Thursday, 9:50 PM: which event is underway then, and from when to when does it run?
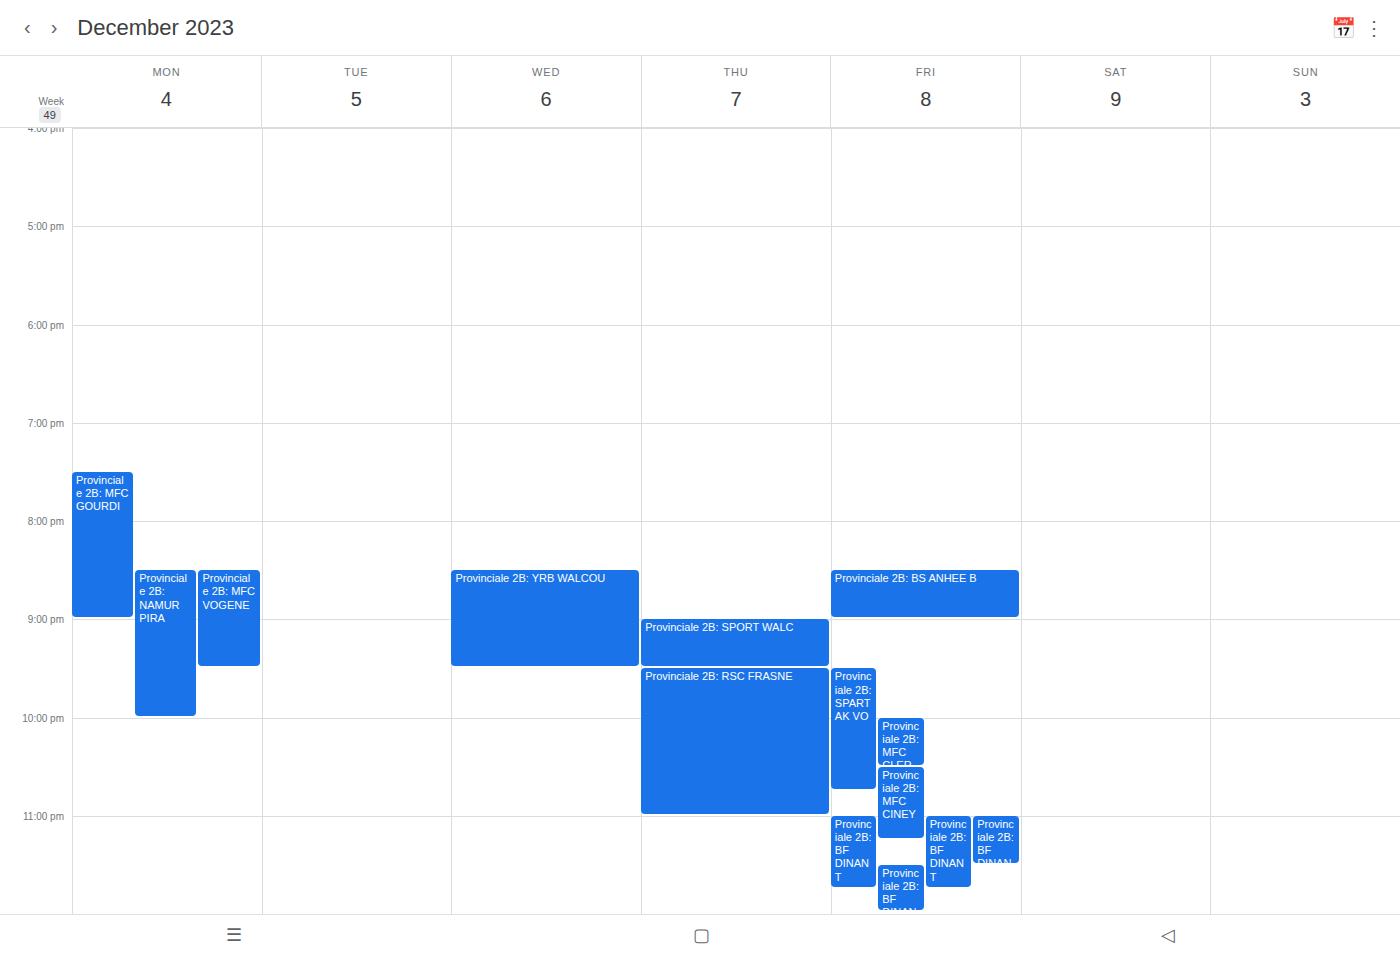
"Provinciale 2B: RSC FRASNE", 9:30 PM to 11:00 PM